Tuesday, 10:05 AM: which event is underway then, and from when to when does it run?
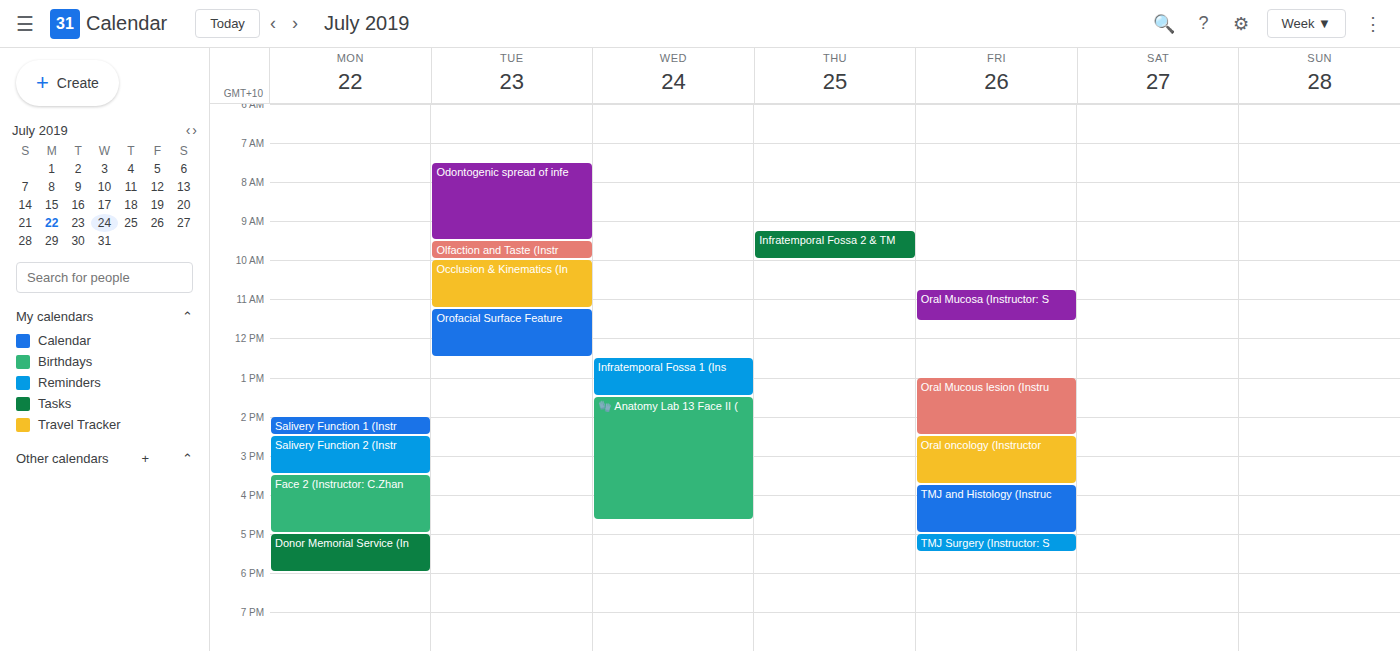
"Occlusion & Kinematics (In", 10:00 AM to 11:15 AM